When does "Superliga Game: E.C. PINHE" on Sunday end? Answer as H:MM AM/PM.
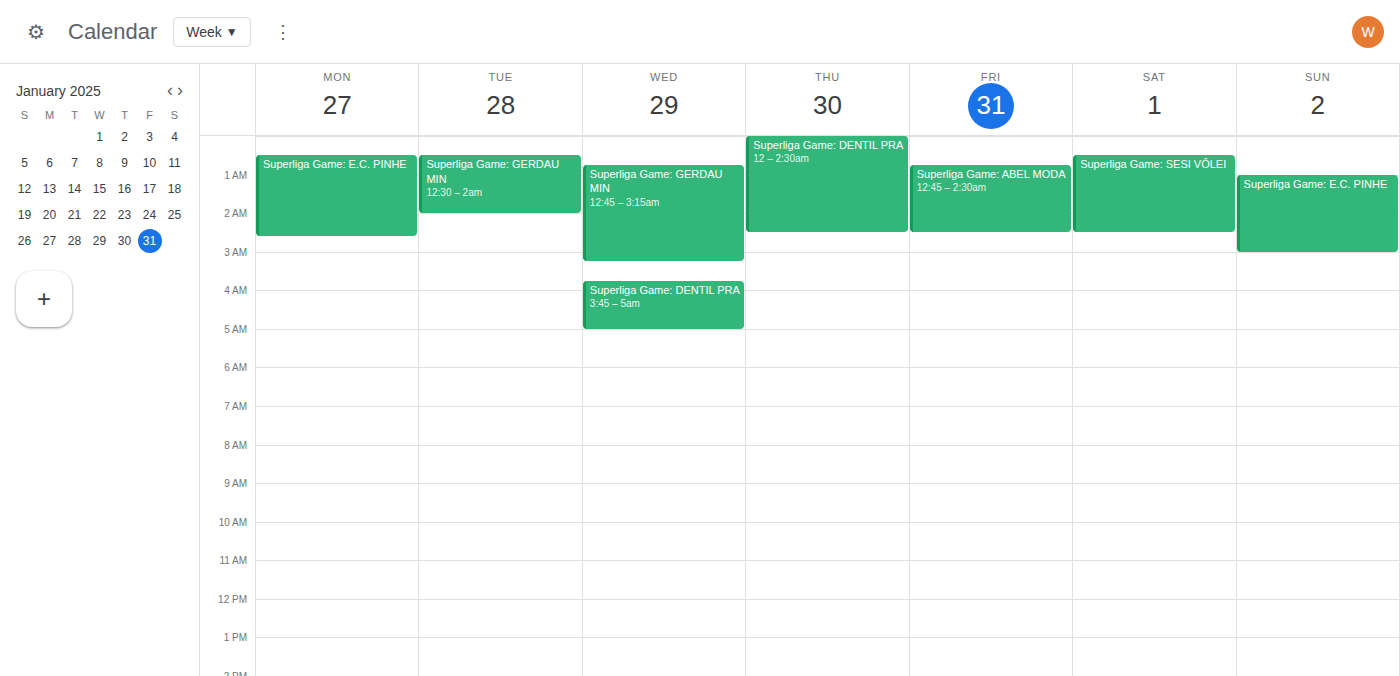
3:00 AM